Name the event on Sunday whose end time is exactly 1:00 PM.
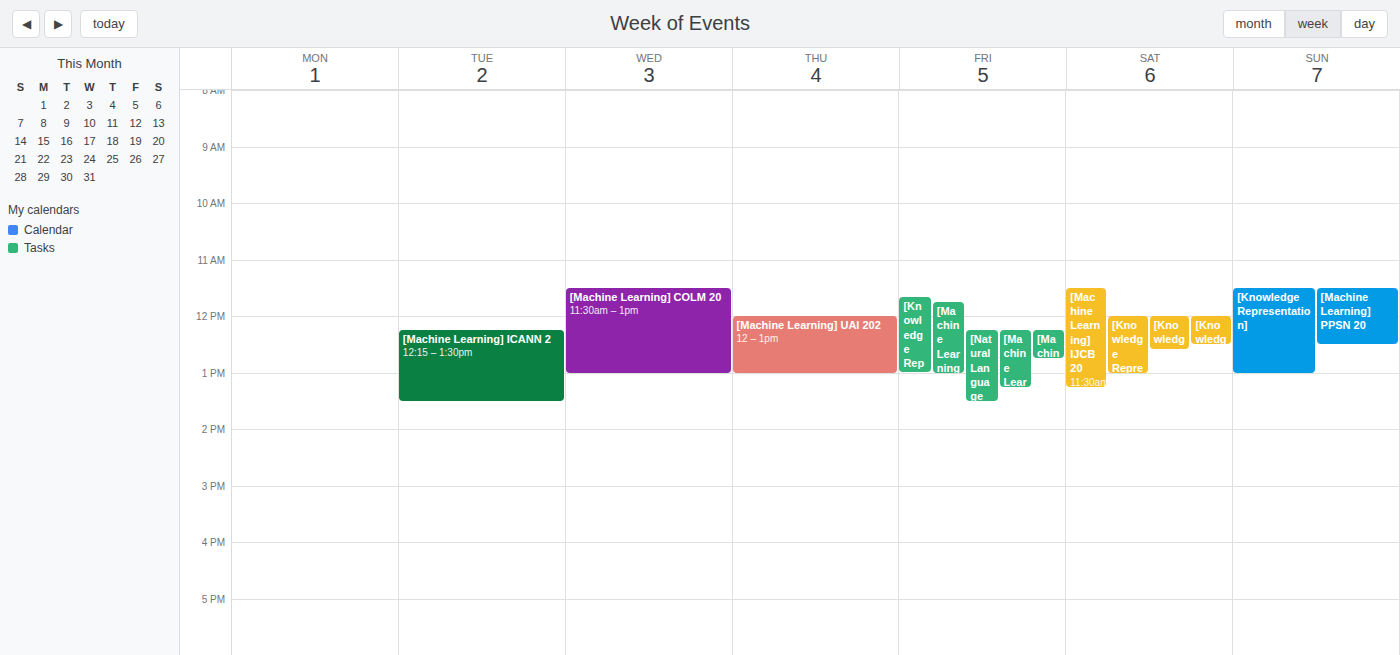
"[Knowledge Representation]"